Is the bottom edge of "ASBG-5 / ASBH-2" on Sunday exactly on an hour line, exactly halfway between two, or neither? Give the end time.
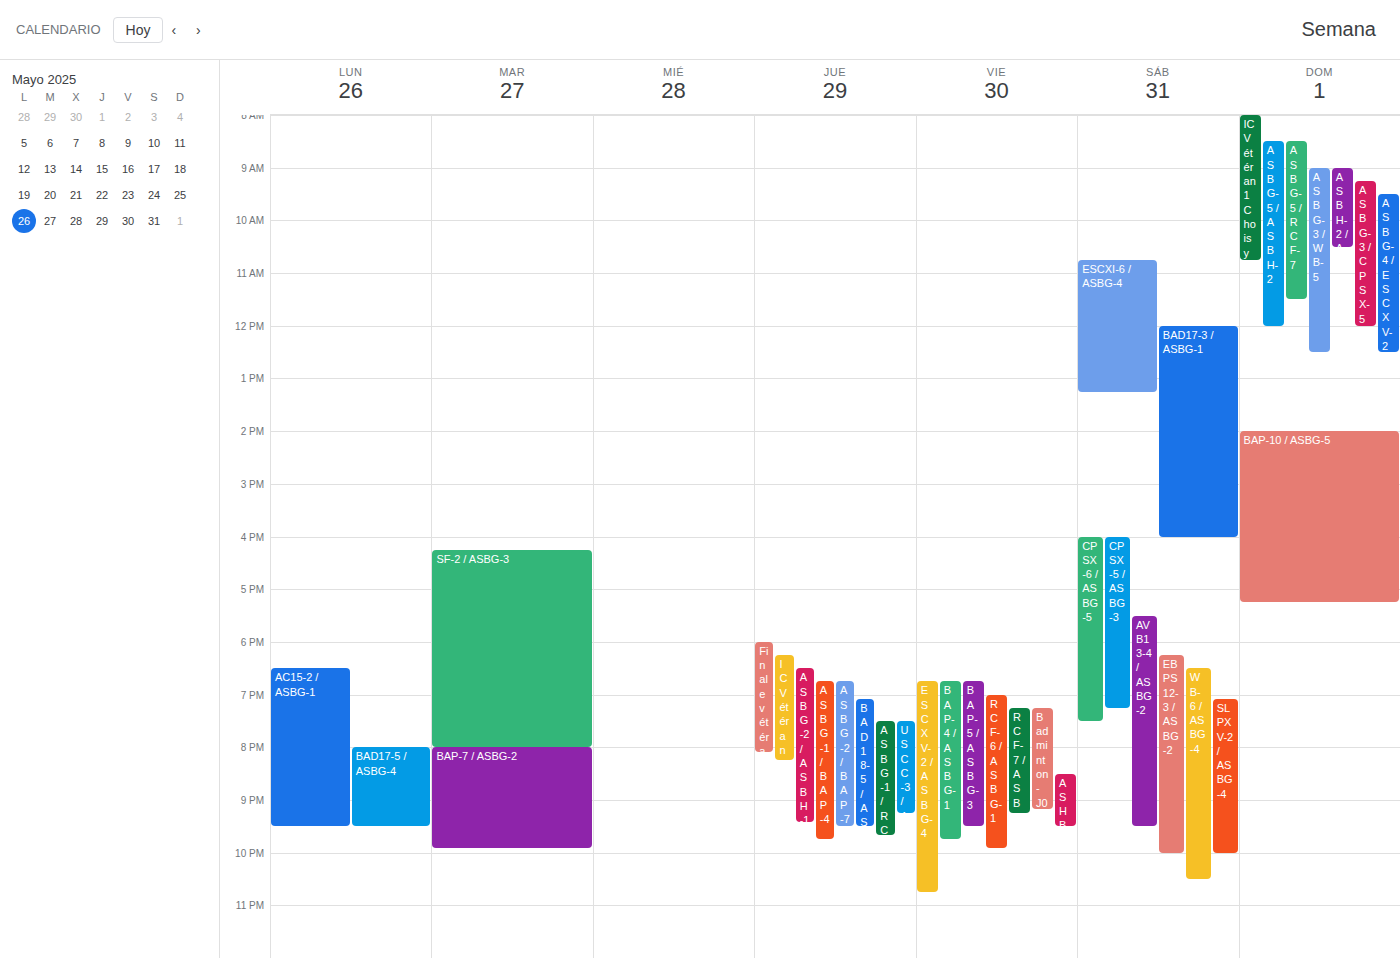
12:00 -- exactly on the 12:00 line.